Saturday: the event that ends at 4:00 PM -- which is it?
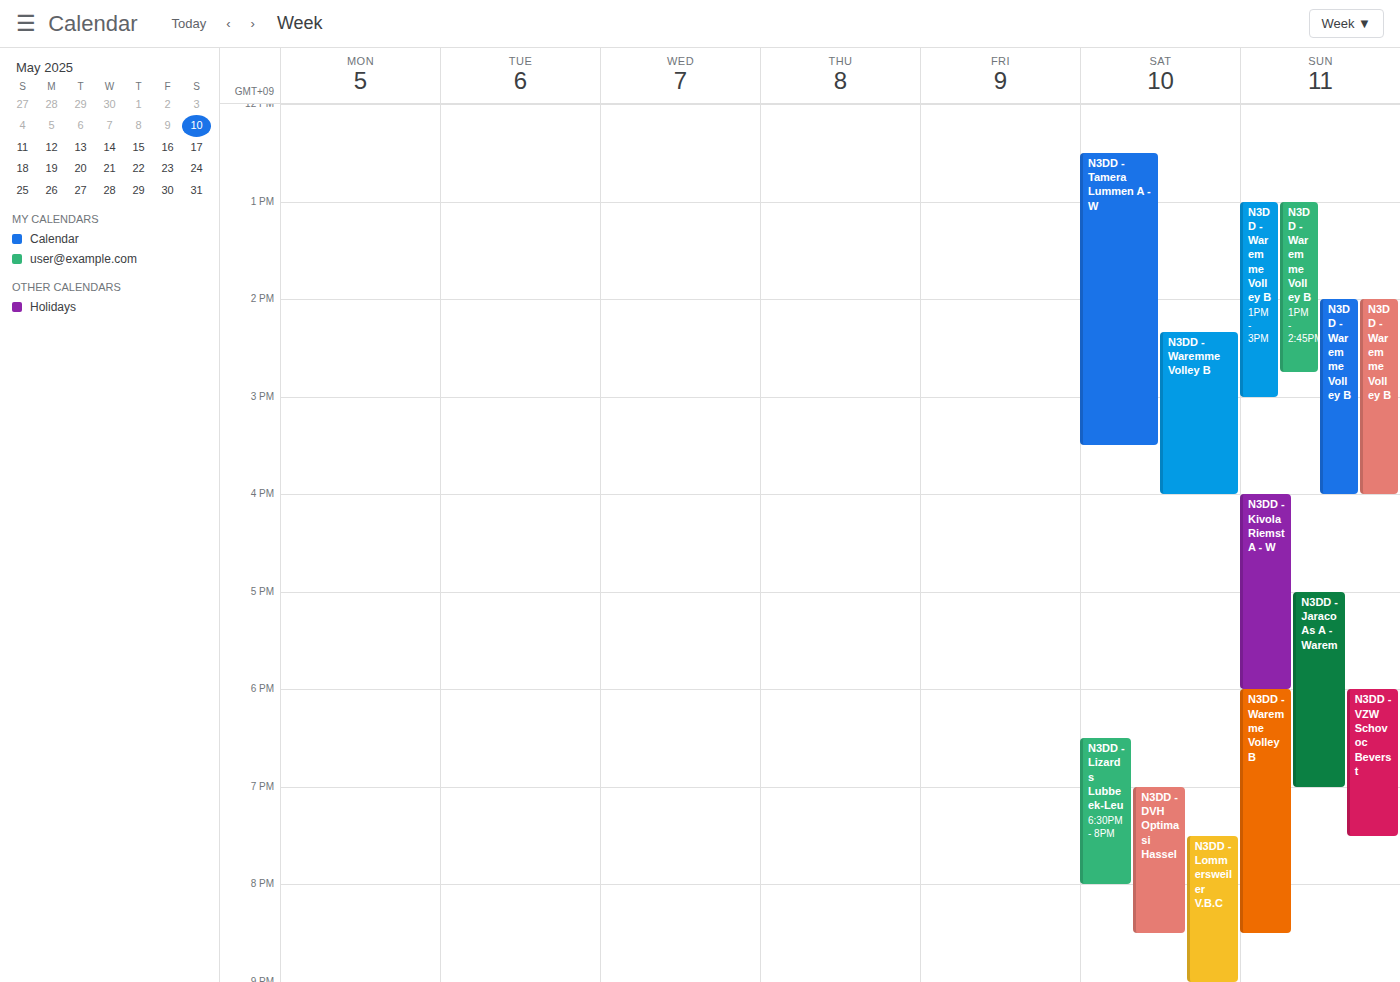
"N3DD - Waremme Volley B"